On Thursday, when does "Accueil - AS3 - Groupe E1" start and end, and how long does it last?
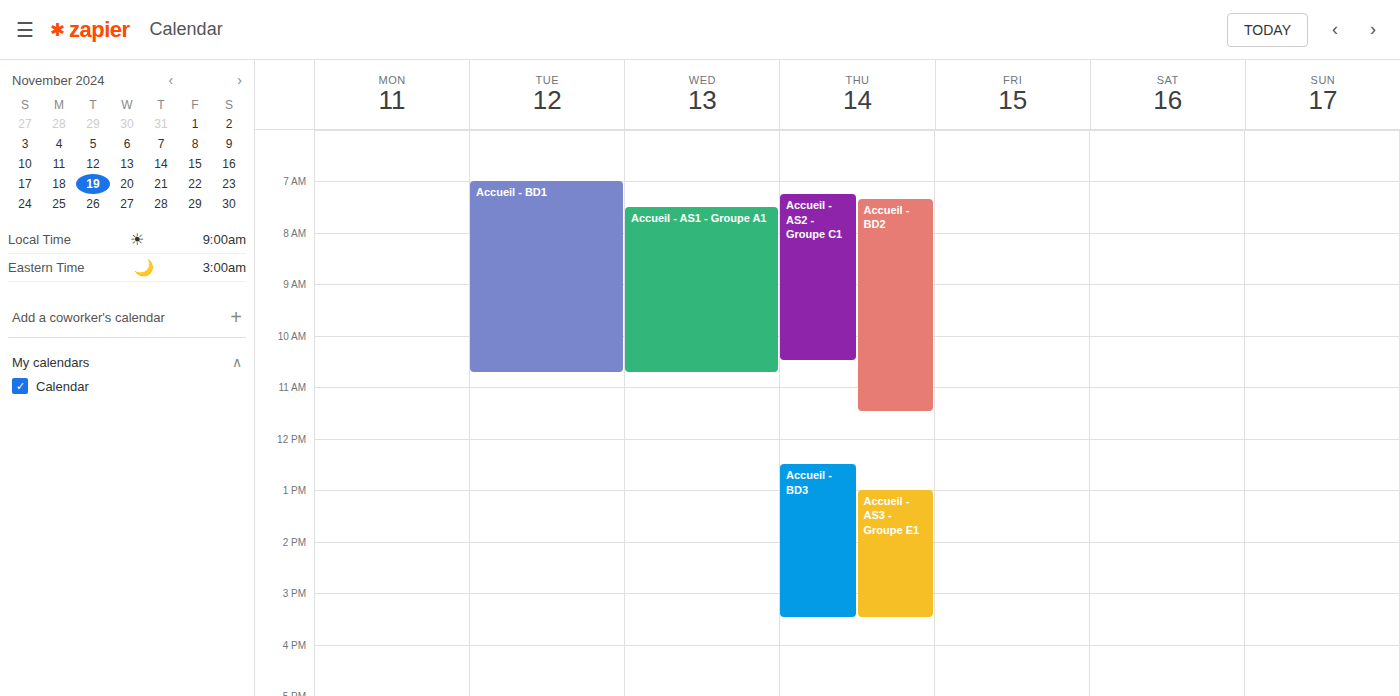
1:00 PM to 3:30 PM, 2 hours 30 minutes